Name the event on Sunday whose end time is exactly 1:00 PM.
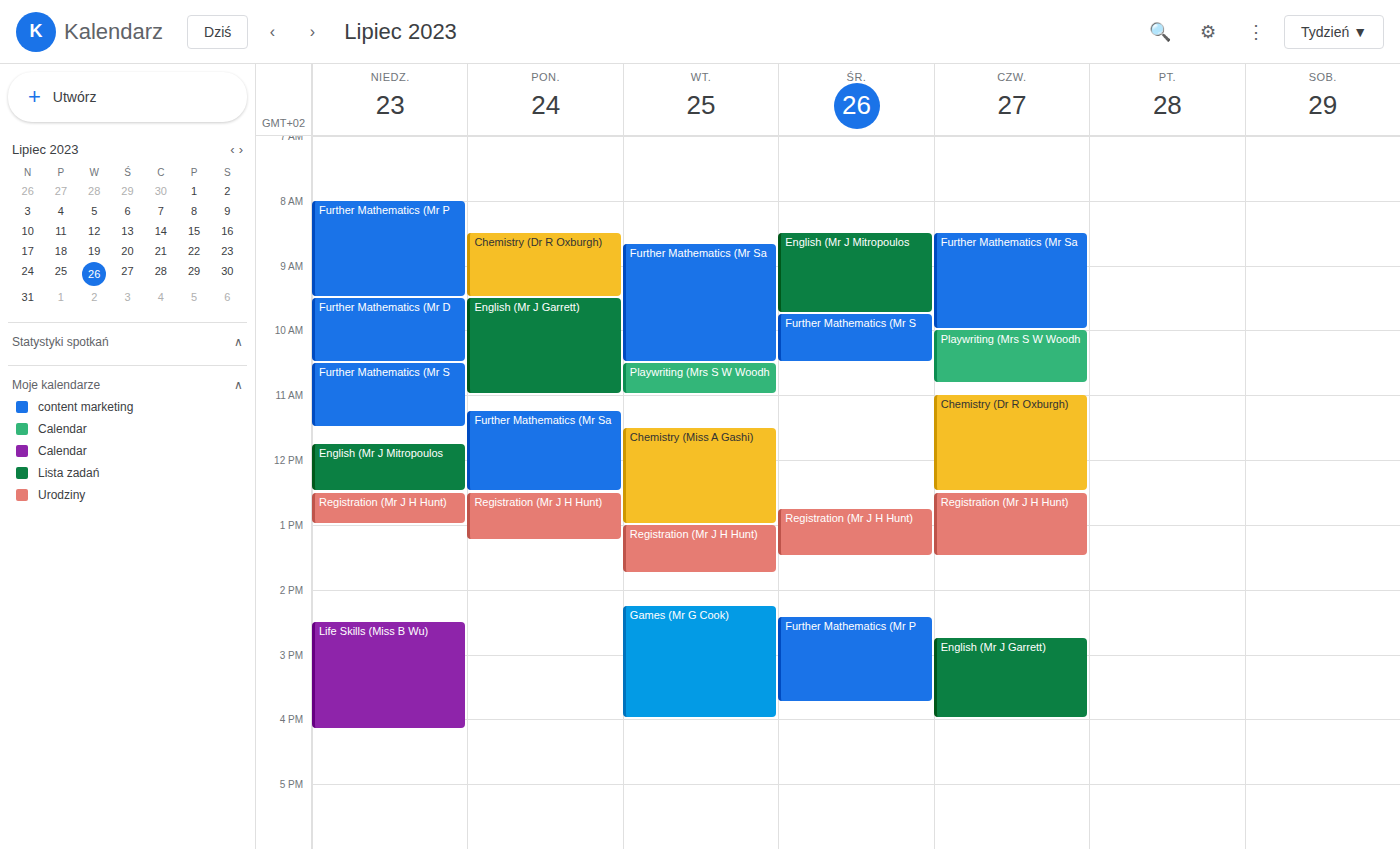
"Registration (Mr J H Hunt)"